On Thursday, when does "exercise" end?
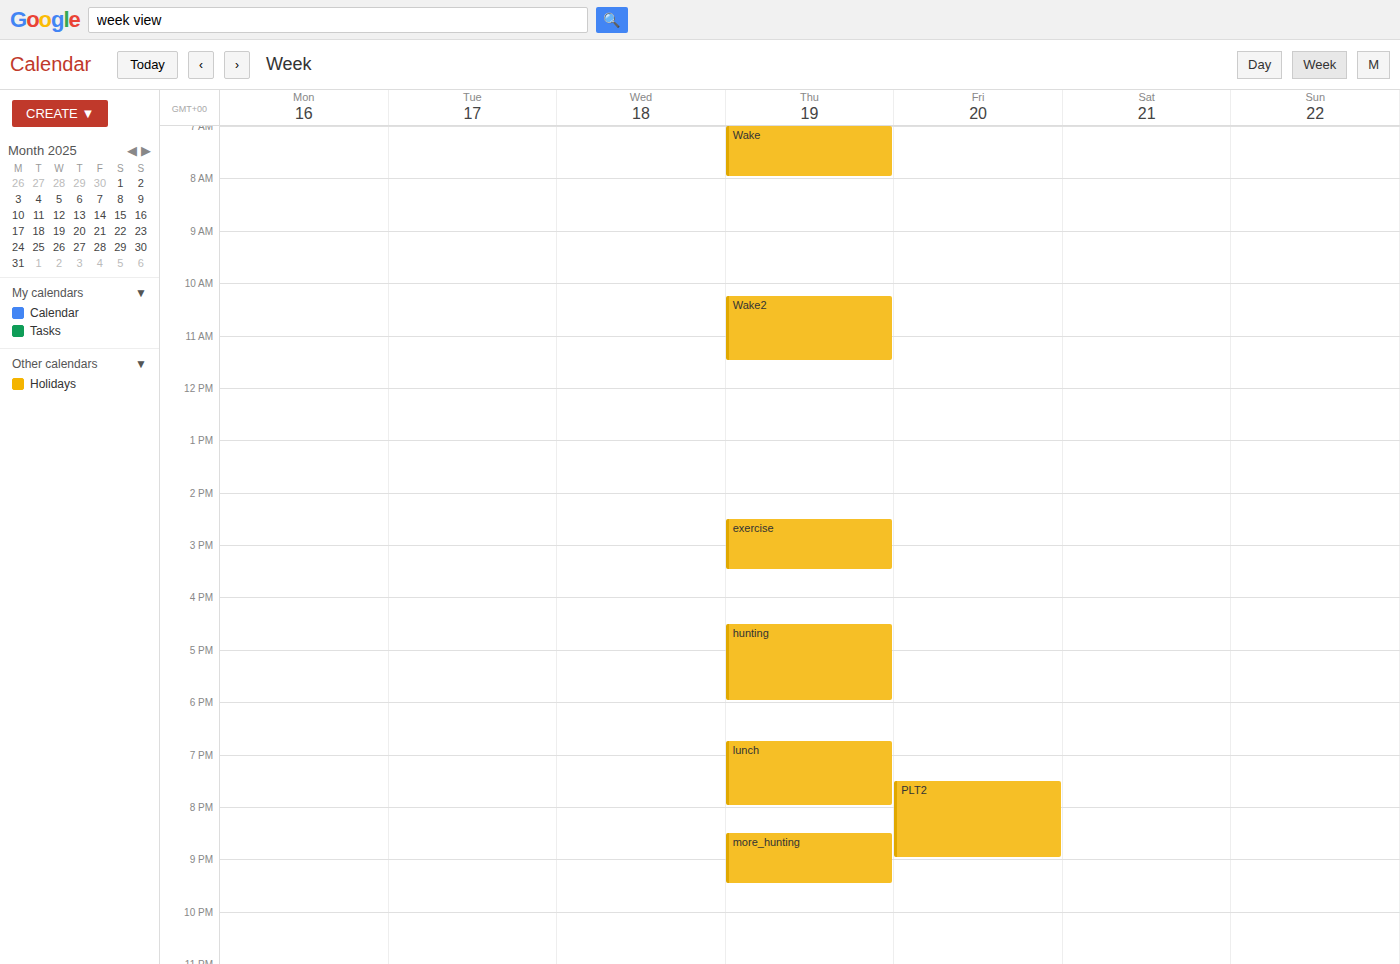
3:30 PM